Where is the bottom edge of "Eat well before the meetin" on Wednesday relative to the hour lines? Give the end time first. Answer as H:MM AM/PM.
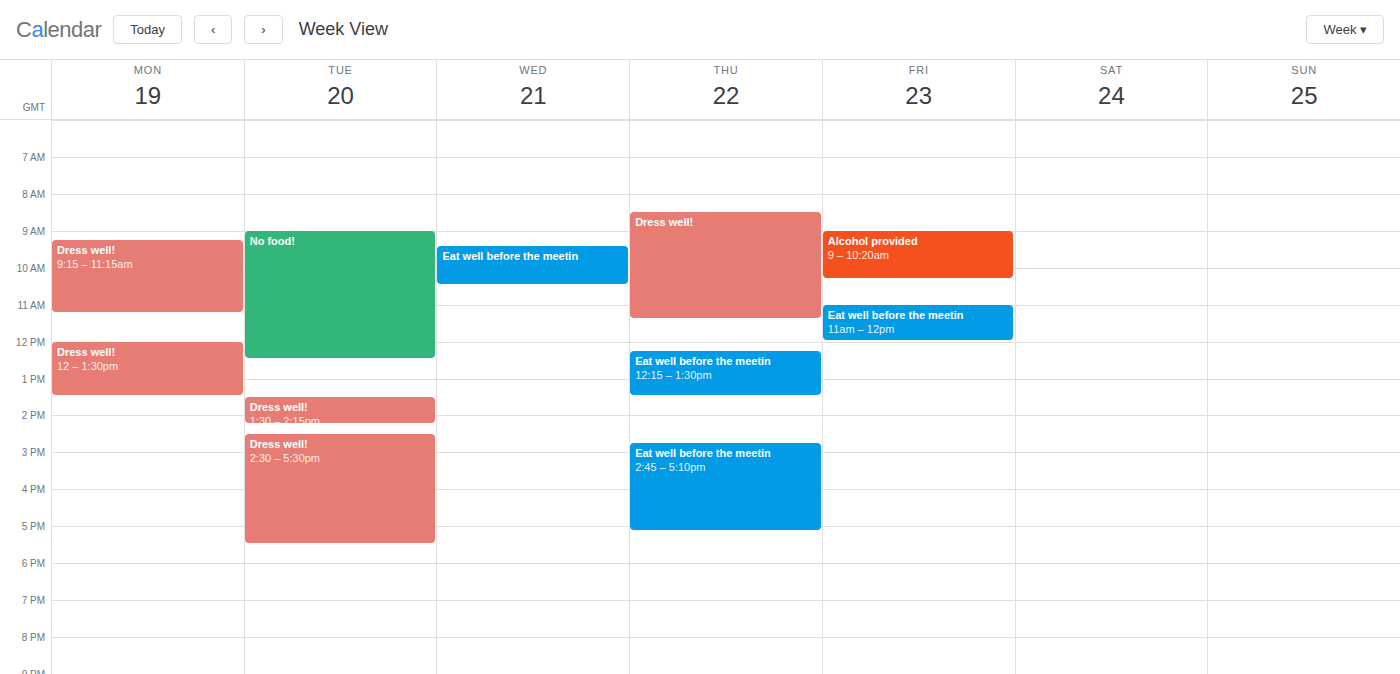
10:30 AM -- halfway between the 10 AM and 11 AM lines.